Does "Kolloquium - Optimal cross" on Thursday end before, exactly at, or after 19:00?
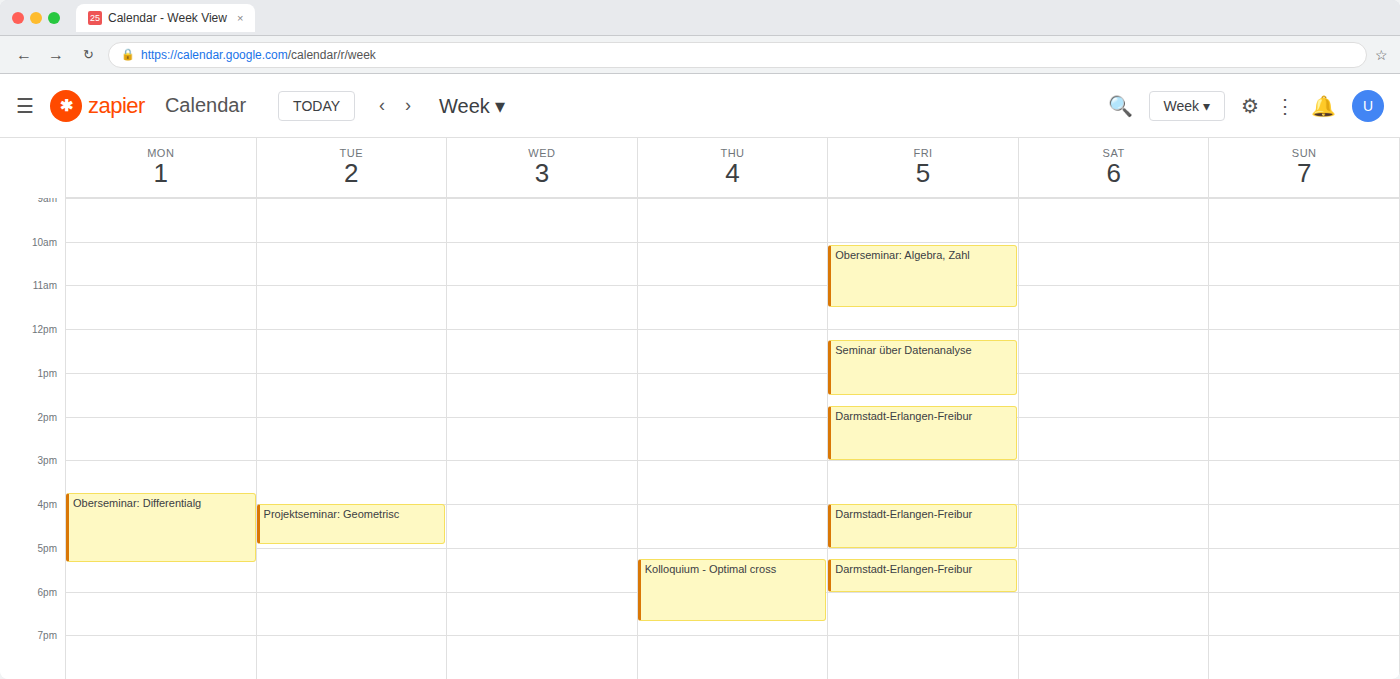
18:40 -- before 19:00, 20 minutes above the 19:00 line.